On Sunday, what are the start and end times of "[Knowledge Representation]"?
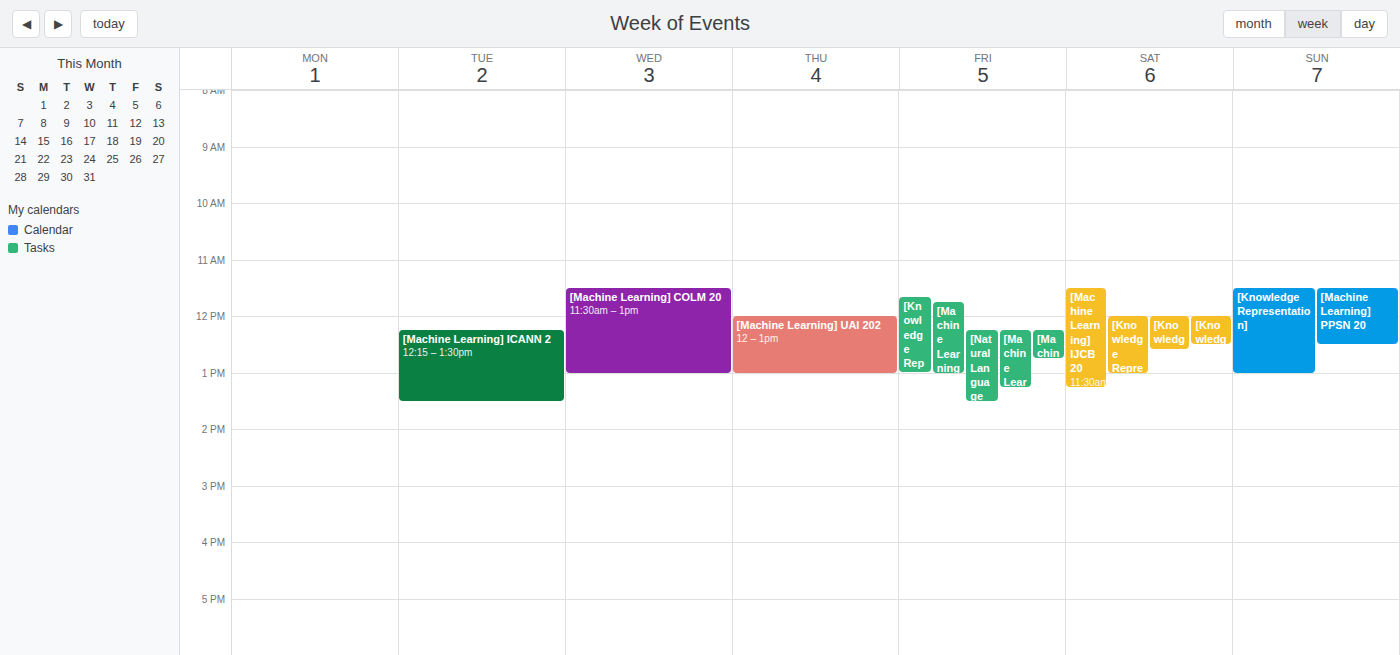
11:30 AM to 1:00 PM